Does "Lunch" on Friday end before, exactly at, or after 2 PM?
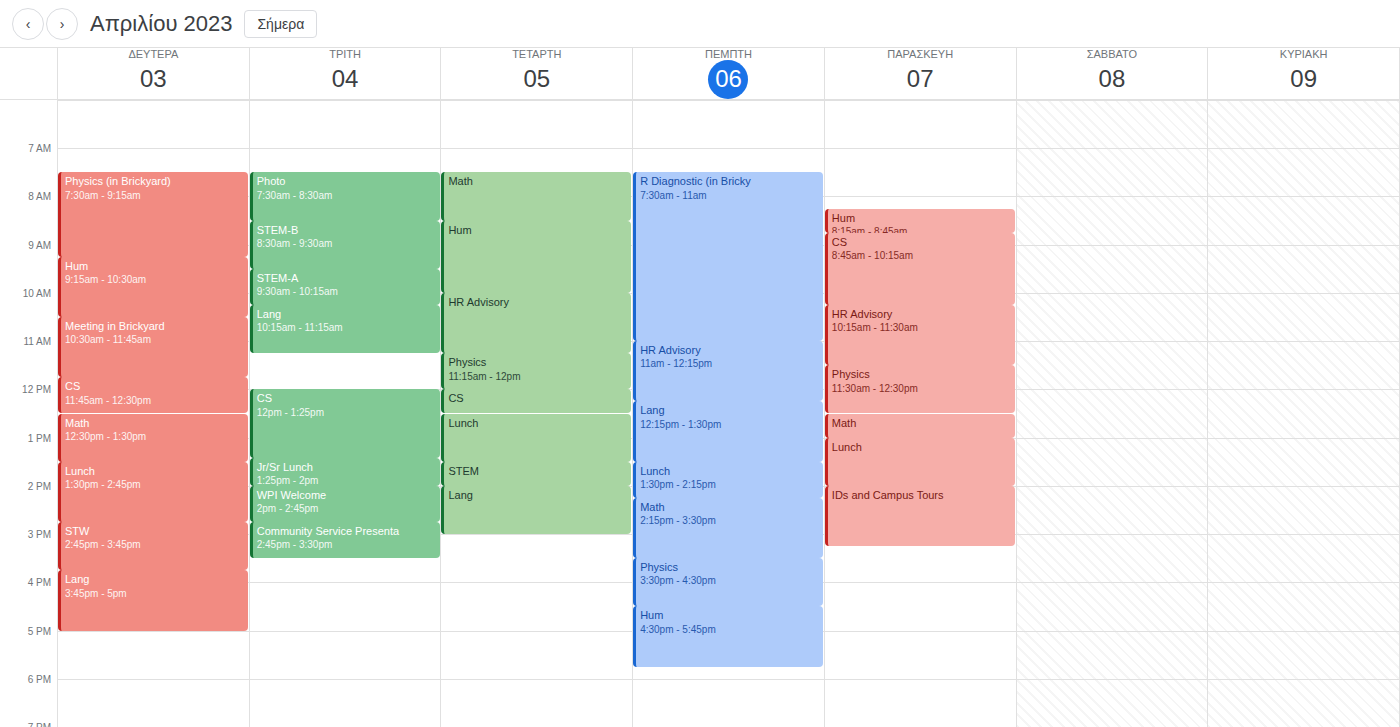
2:00 PM -- exactly at 2 PM, on the 2 PM line.